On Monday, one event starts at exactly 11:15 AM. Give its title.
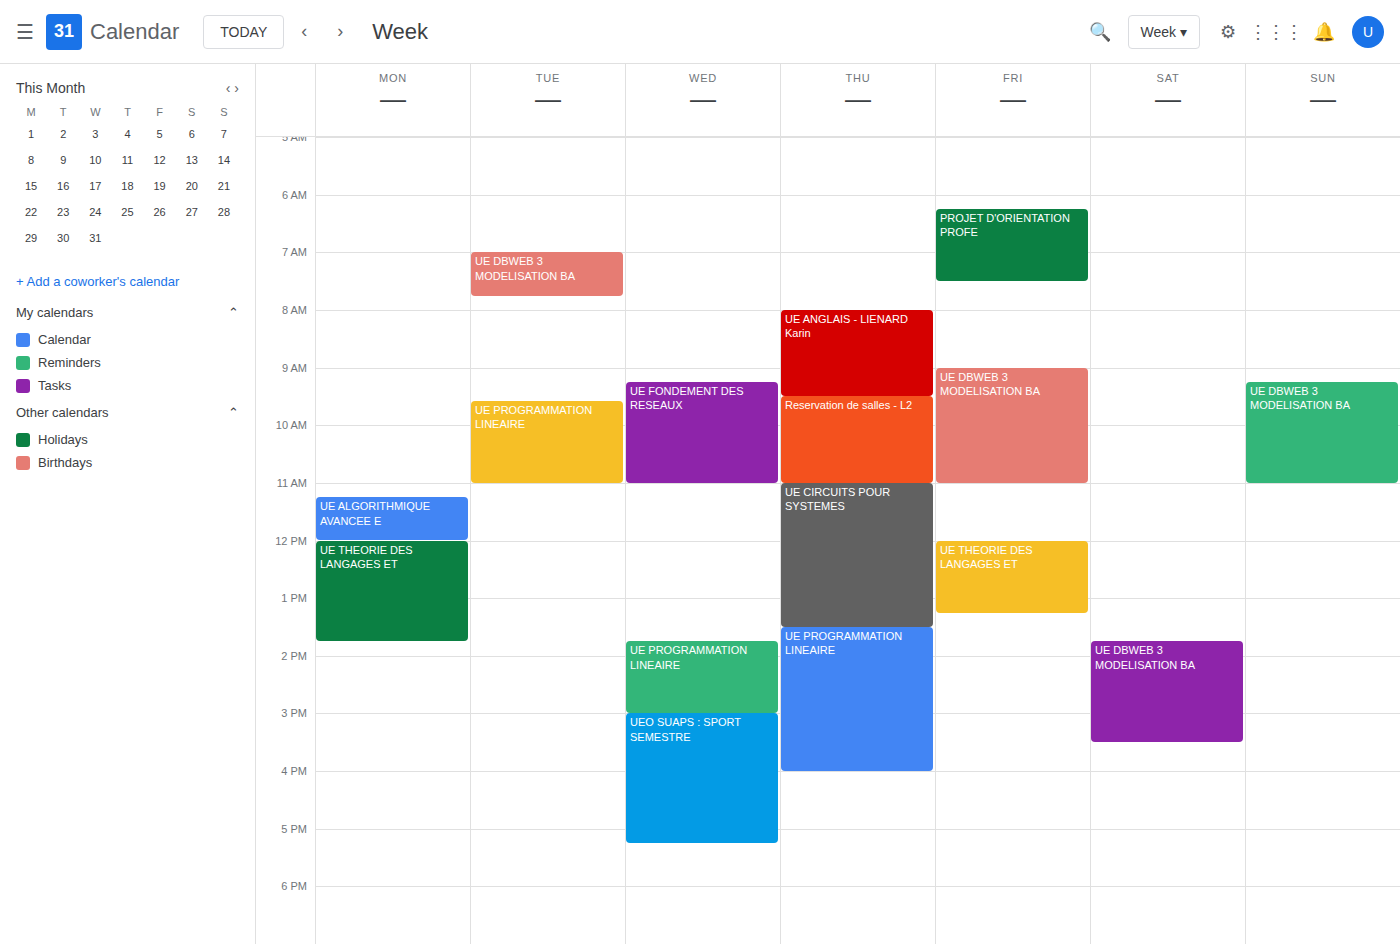
"UE ALGORITHMIQUE AVANCEE E"